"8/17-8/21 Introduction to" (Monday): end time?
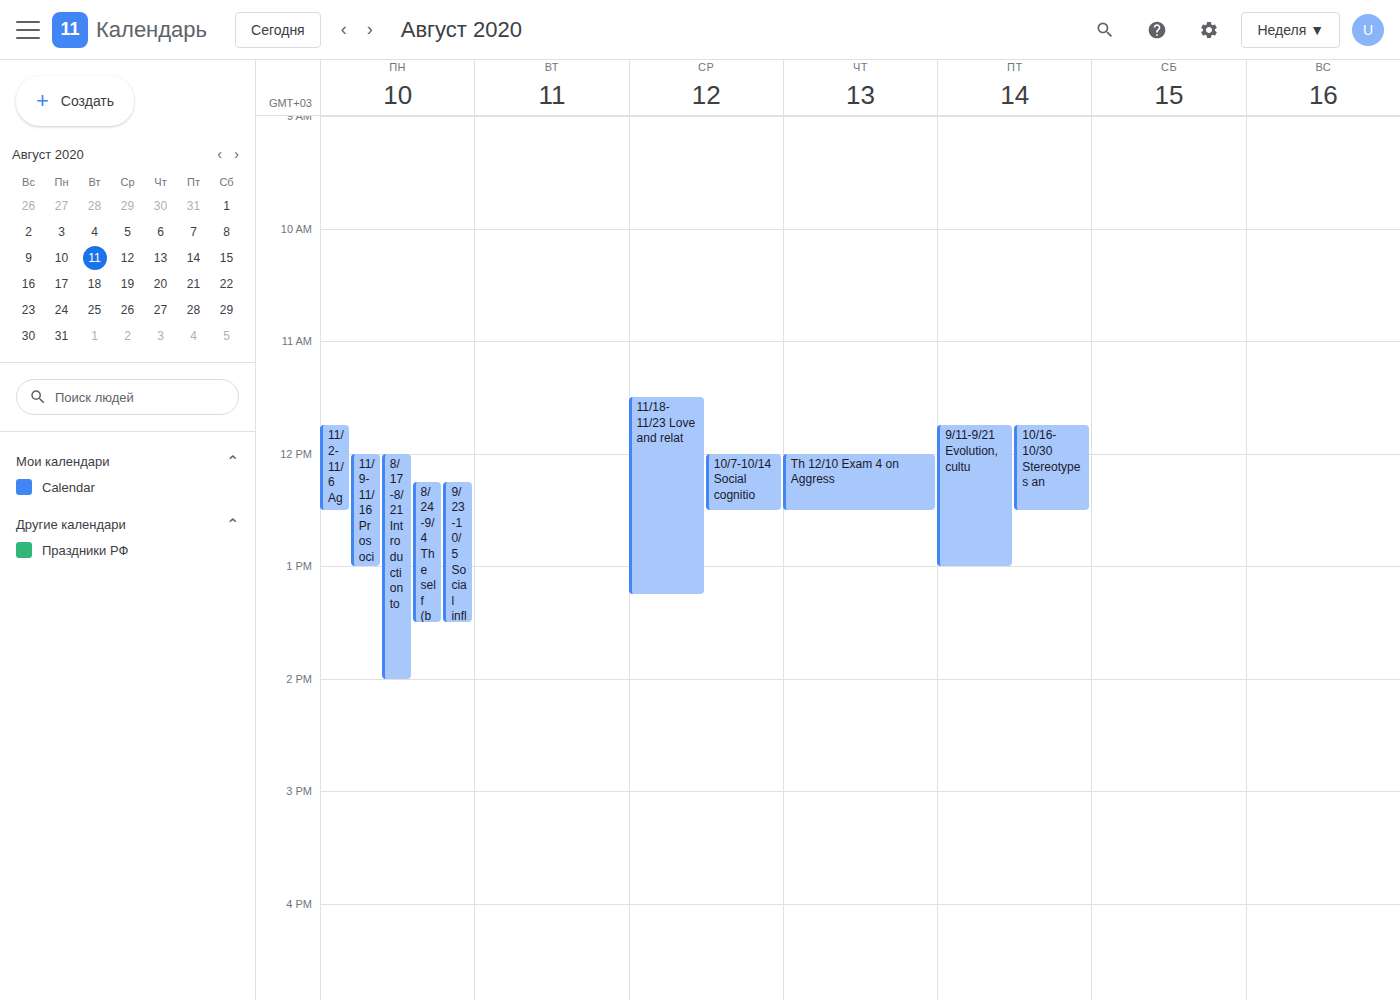
2:00 PM